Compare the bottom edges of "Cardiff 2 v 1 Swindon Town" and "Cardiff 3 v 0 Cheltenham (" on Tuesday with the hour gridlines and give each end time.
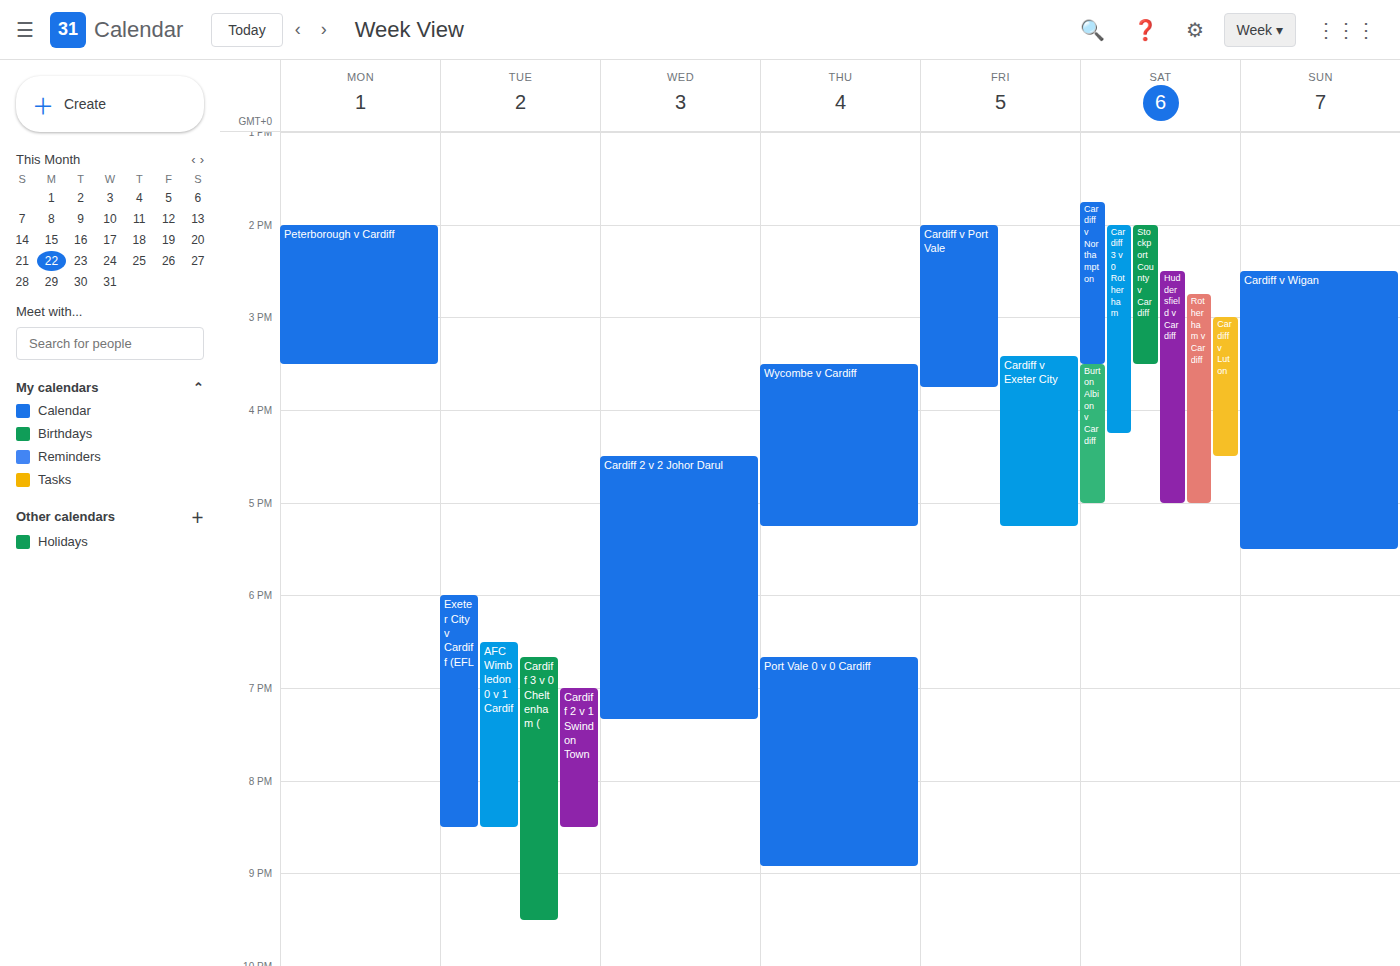
"Cardiff 2 v 1 Swindon Town": 20:30, halfway between the 20:00 and 21:00 lines. "Cardiff 3 v 0 Cheltenham (": 21:30, halfway between the 21:00 and 22:00 lines.